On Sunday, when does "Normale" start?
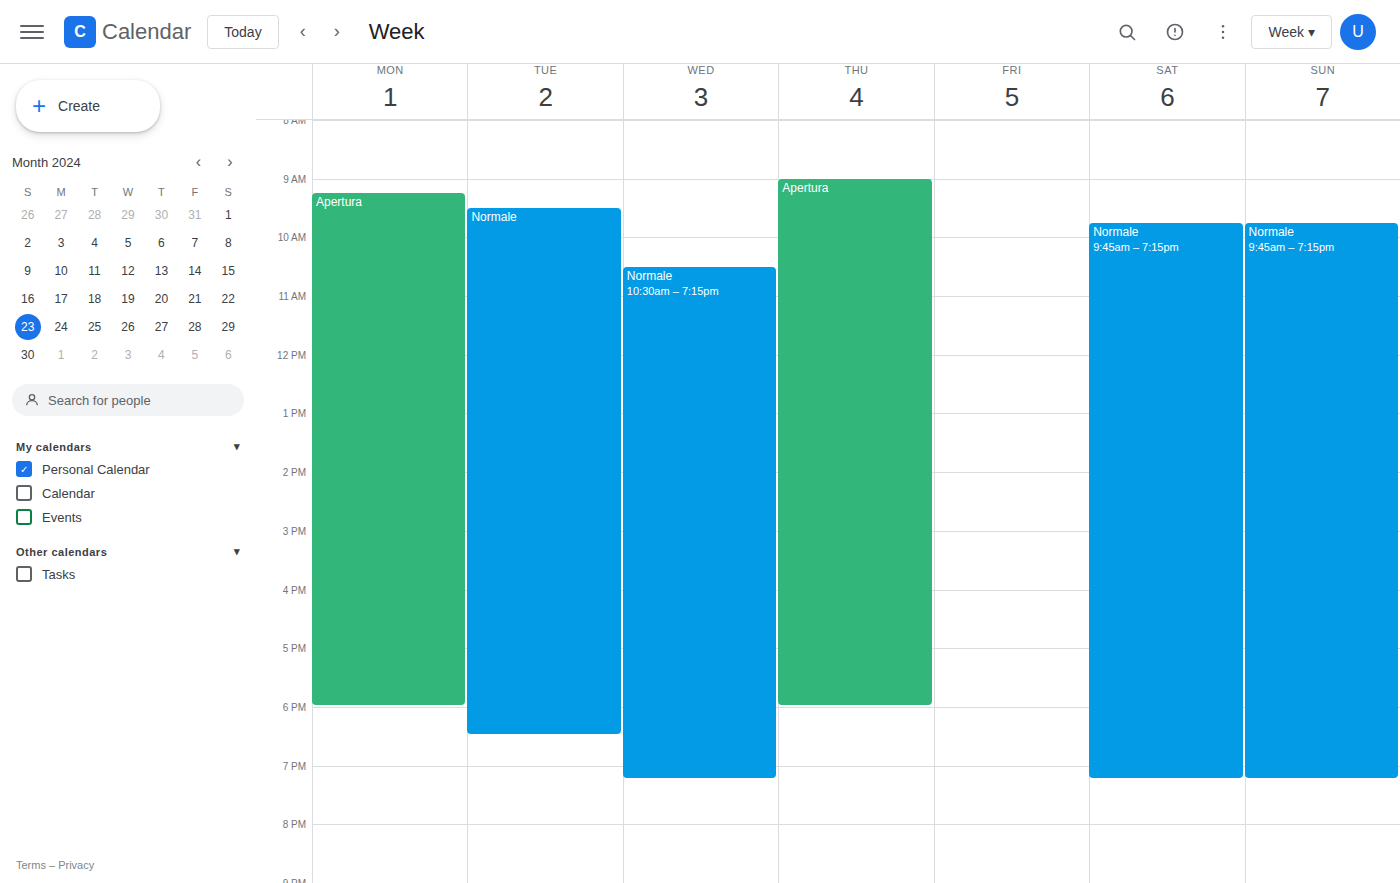
9:45 AM